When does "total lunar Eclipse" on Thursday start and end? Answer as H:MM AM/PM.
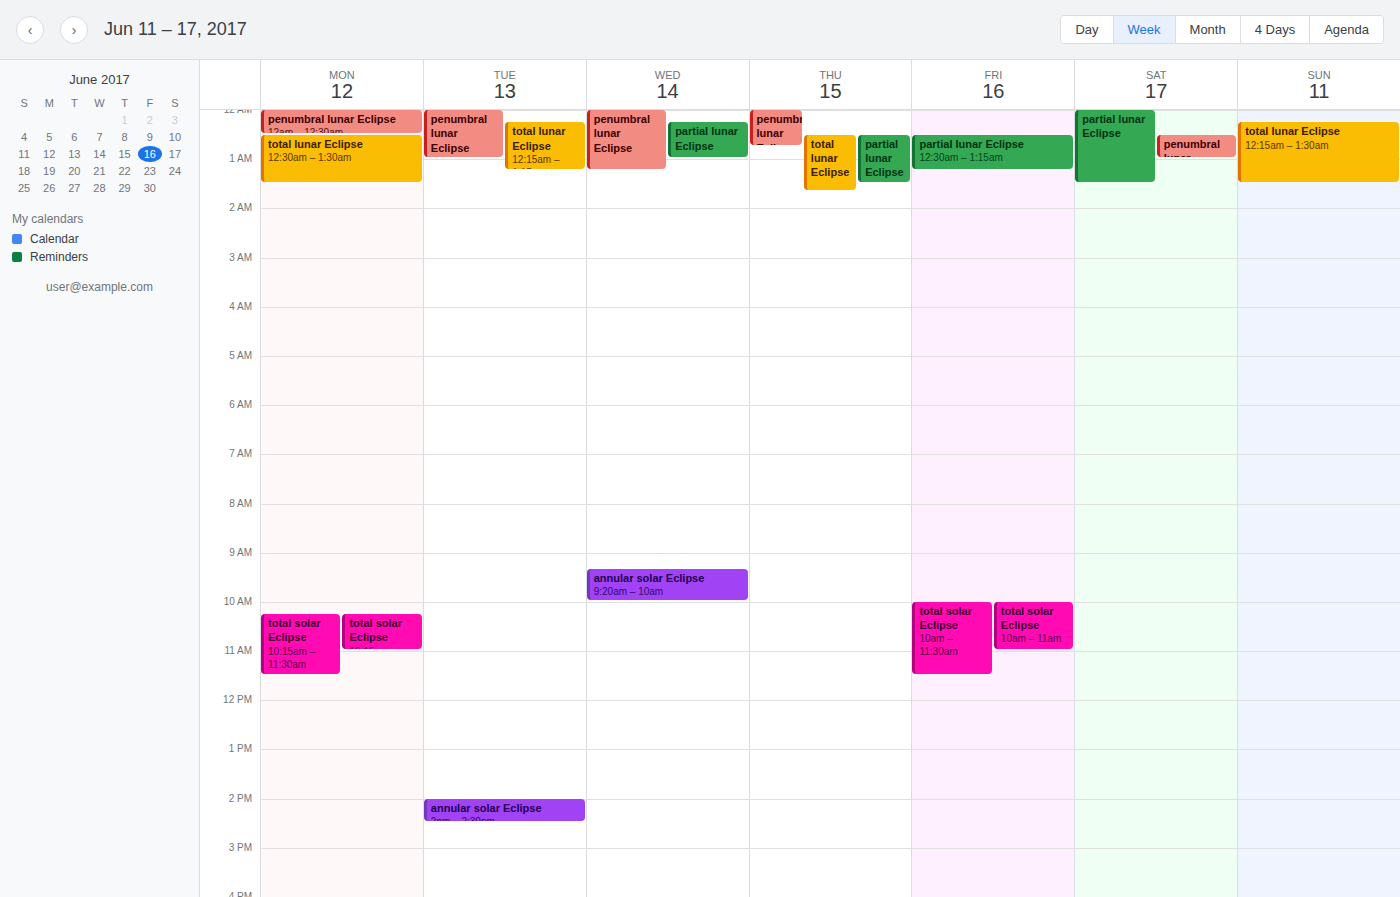
12:30 AM to 1:40 AM